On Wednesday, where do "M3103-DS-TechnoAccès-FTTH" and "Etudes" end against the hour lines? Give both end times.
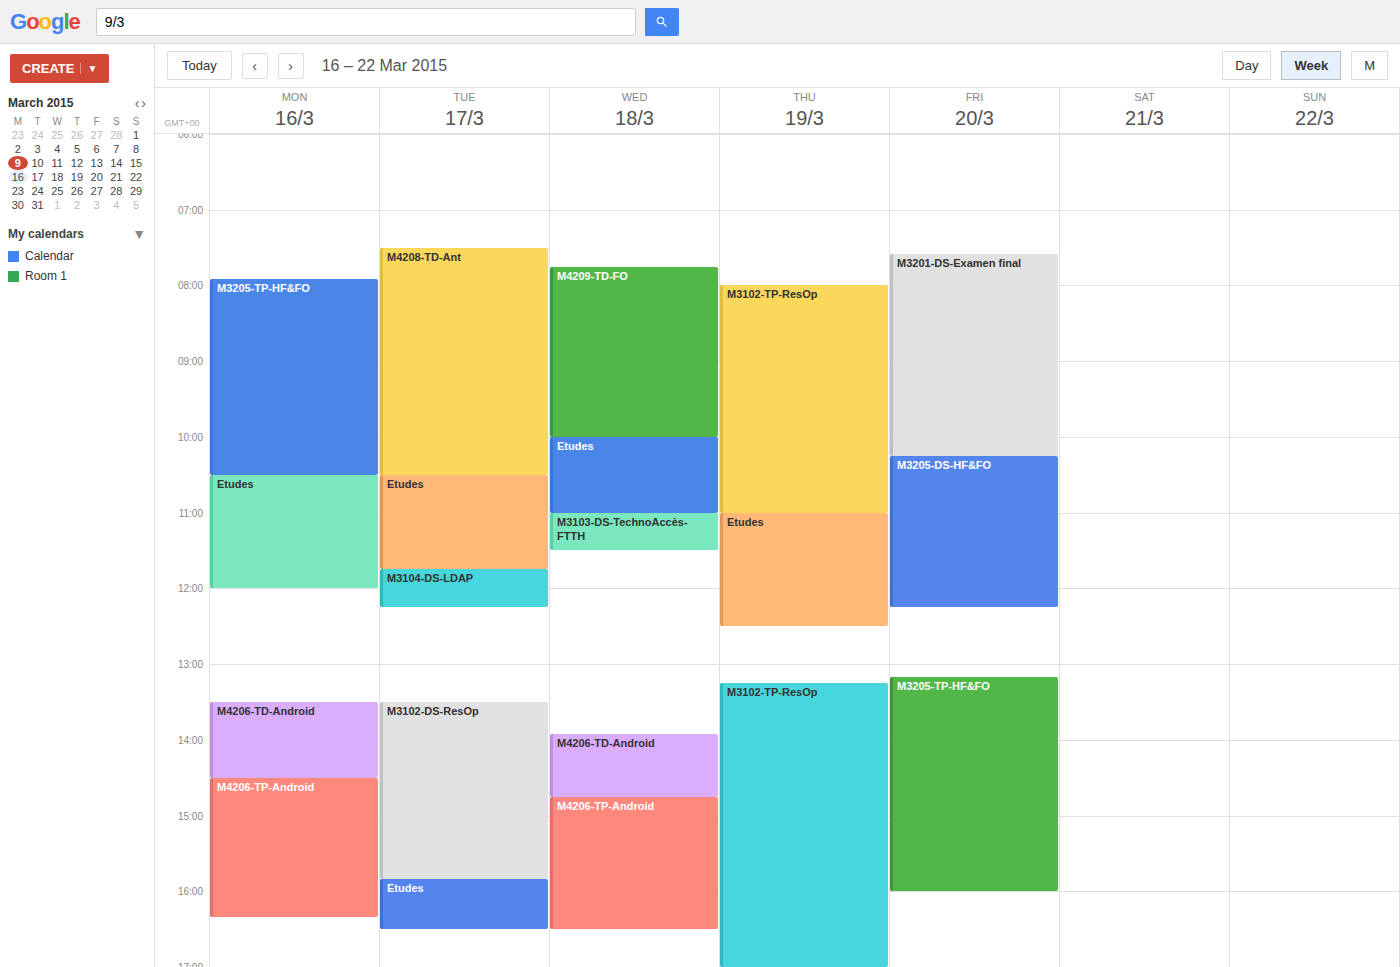
"M3103-DS-TechnoAccès-FTTH": 11:30 AM, halfway between the 11 AM and 12 PM lines. "Etudes": 11:00 AM, exactly on the 11 AM line.